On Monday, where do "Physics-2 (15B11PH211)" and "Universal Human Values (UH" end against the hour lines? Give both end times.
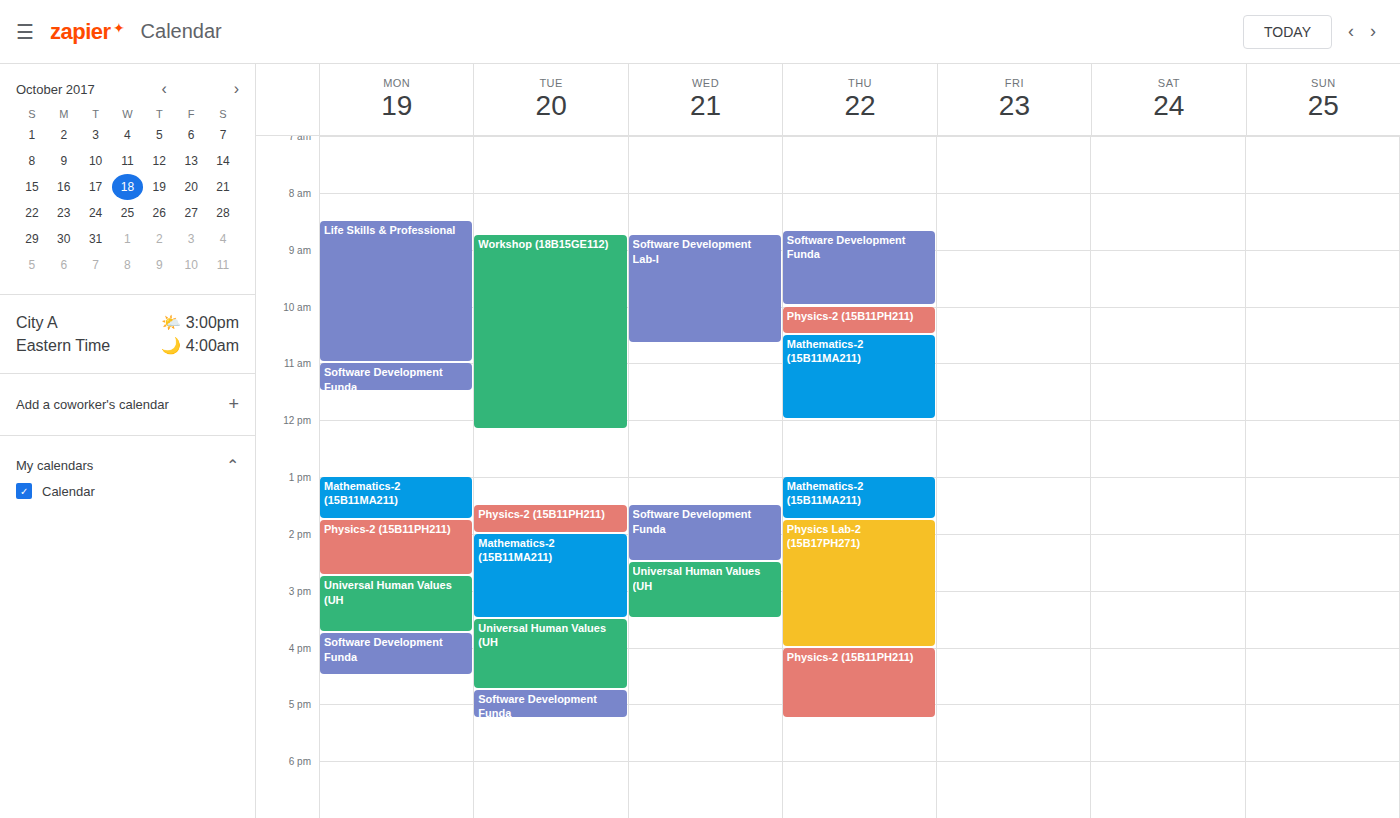
"Physics-2 (15B11PH211)": 2:45 PM, neither: three quarters of the way from the 2 PM line to the 3 PM line. "Universal Human Values (UH": 3:45 PM, neither: three quarters of the way from the 3 PM line to the 4 PM line.